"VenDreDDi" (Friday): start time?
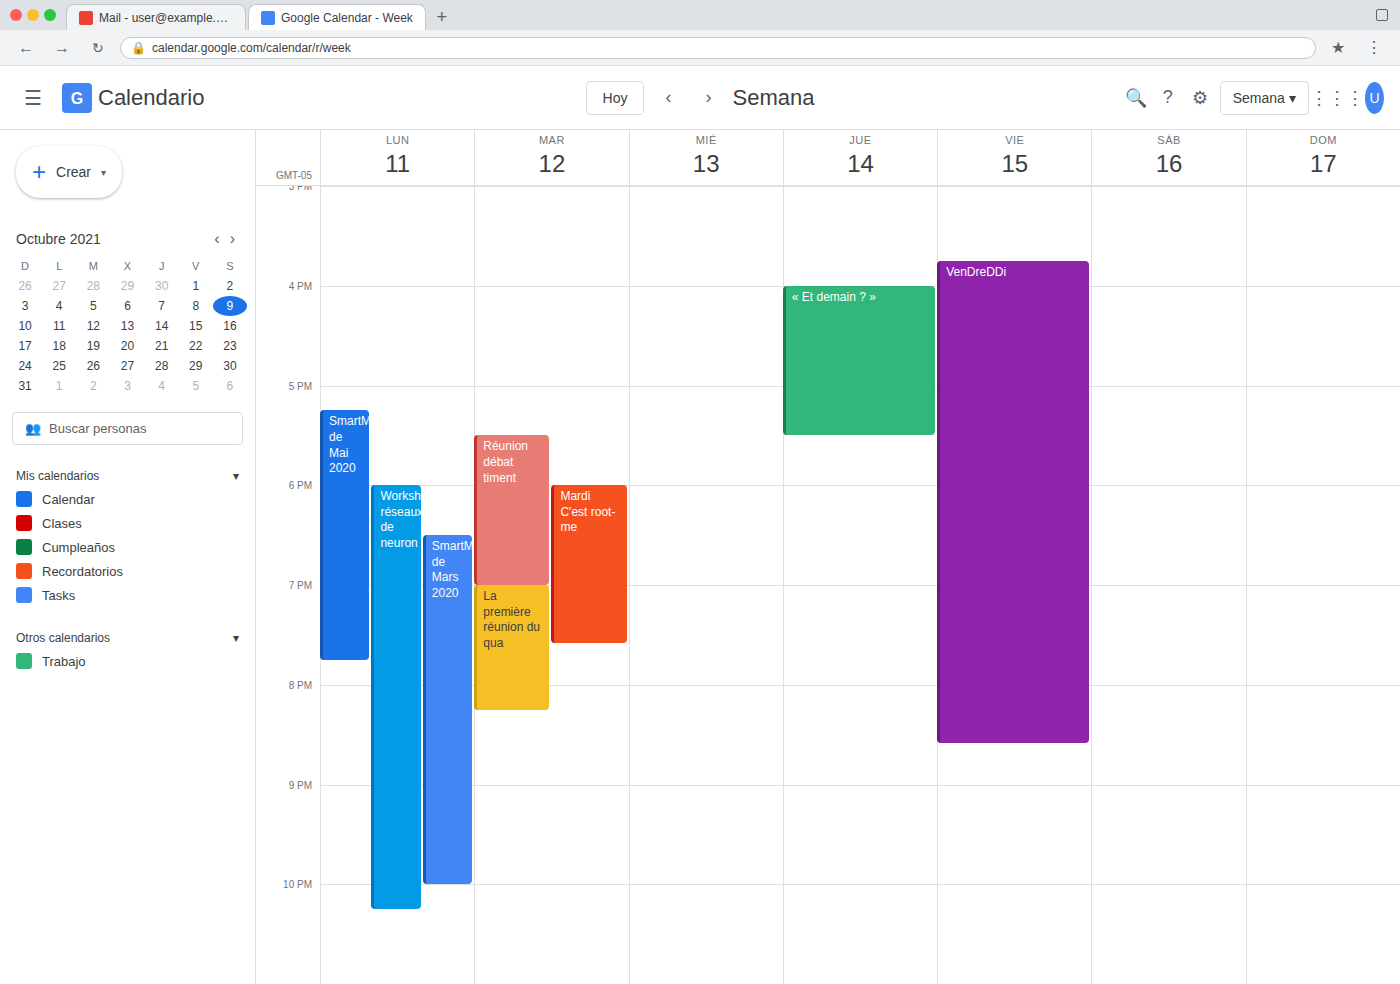
15:45